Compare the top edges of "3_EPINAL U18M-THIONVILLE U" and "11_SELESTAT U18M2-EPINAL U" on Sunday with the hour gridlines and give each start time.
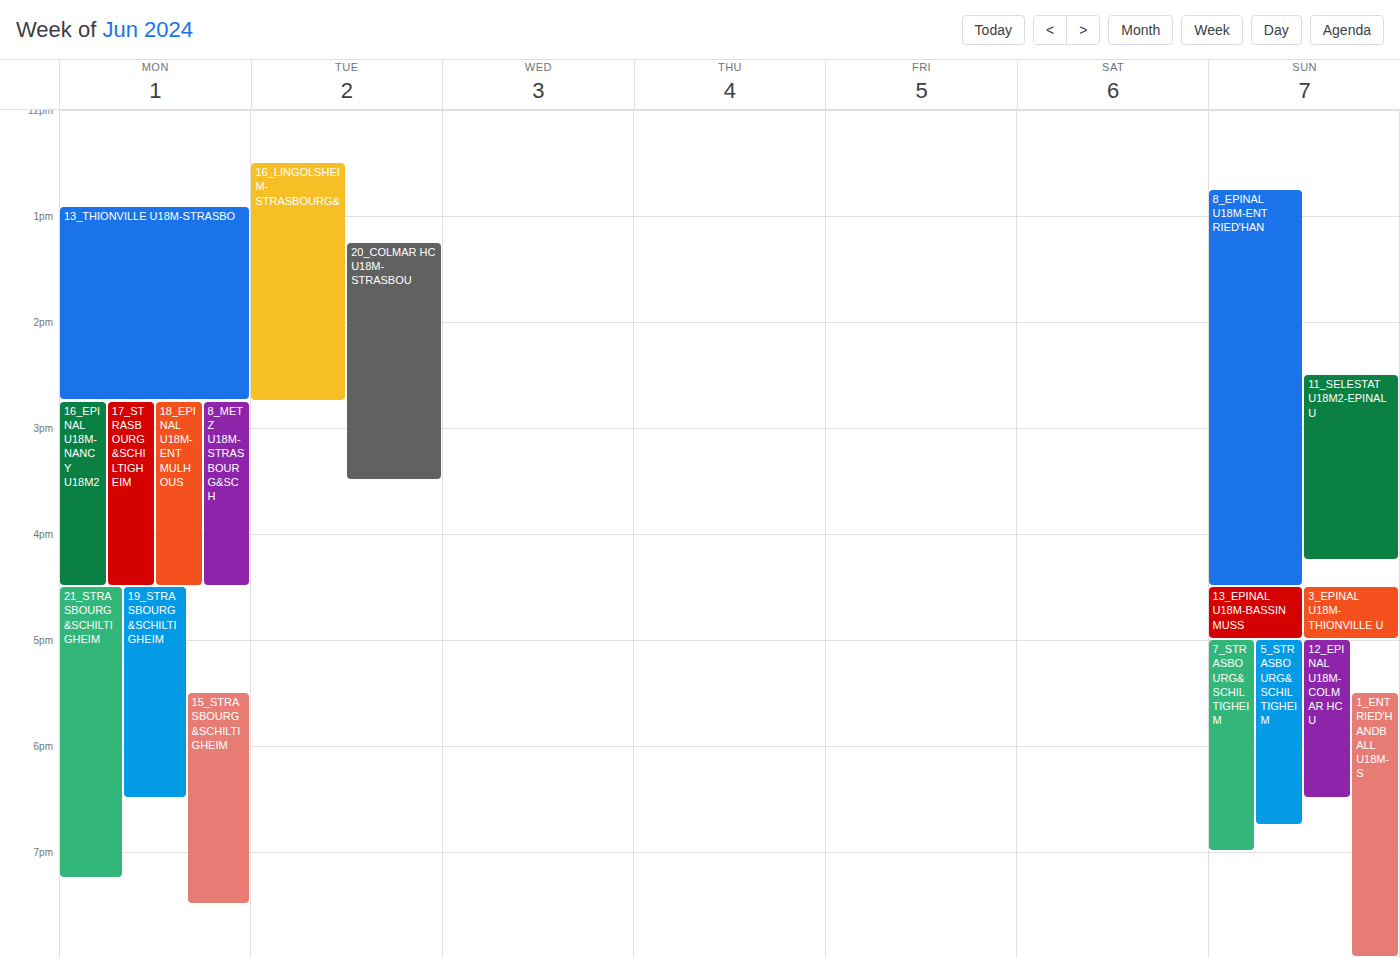
"3_EPINAL U18M-THIONVILLE U": 4:30 PM, halfway between the 4 PM and 5 PM lines. "11_SELESTAT U18M2-EPINAL U": 2:30 PM, halfway between the 2 PM and 3 PM lines.